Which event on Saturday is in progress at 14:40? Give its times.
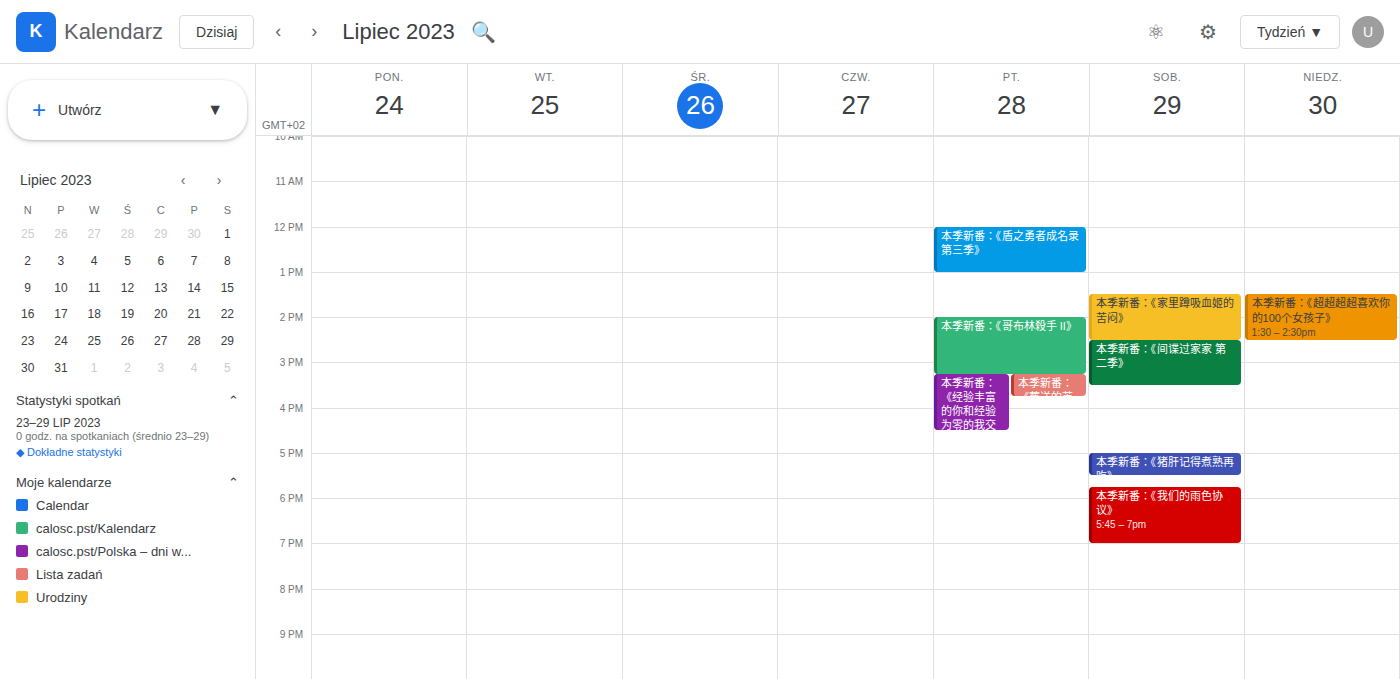
"本季新番：《间谍过家家 第二季》", 14:30 to 15:30